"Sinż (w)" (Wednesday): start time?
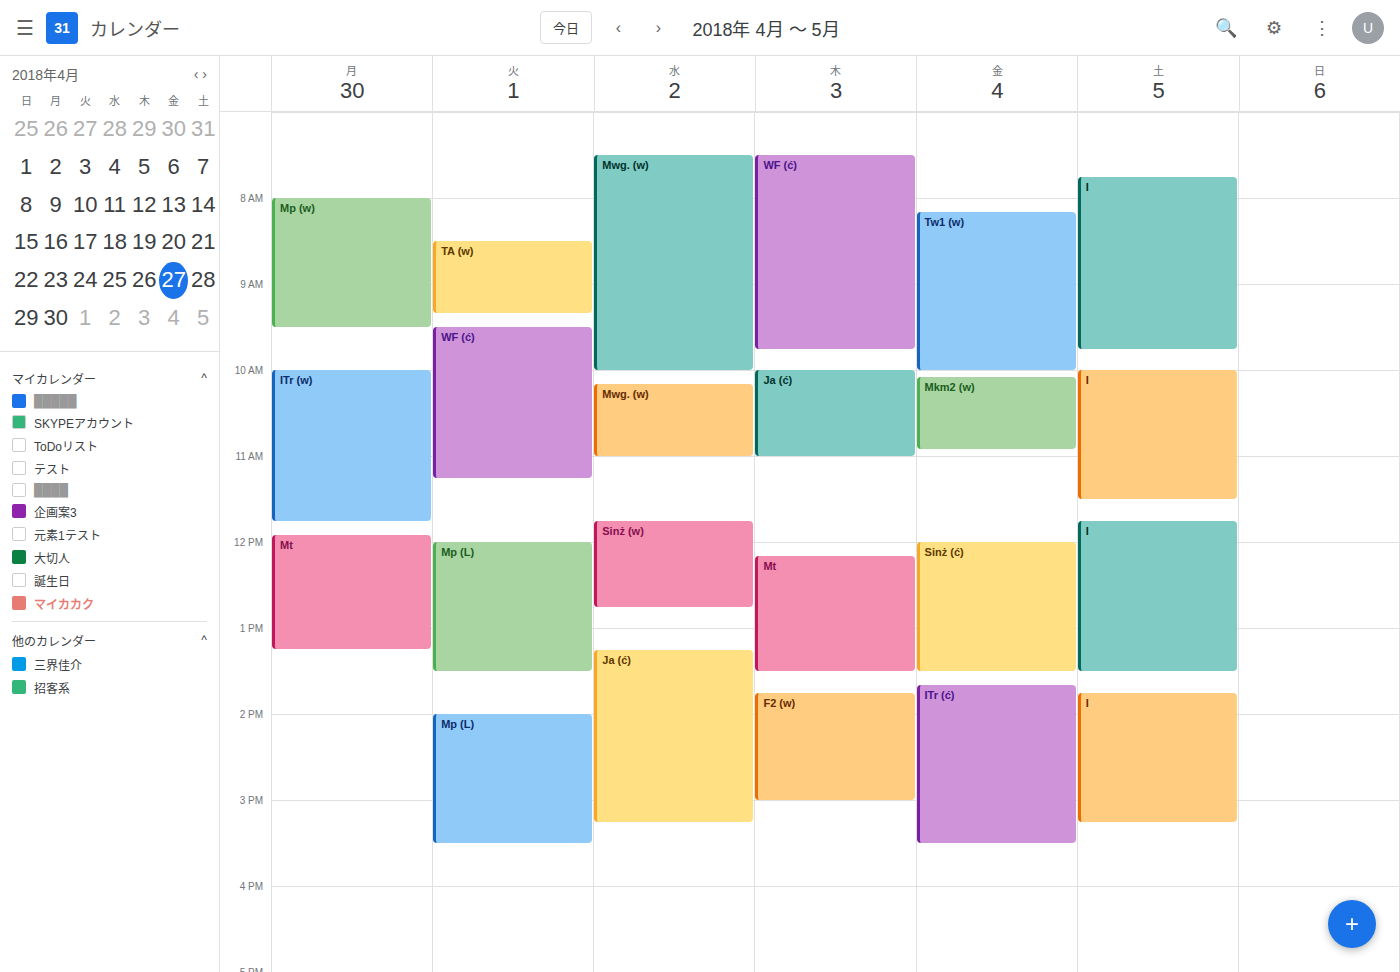
11:45 AM